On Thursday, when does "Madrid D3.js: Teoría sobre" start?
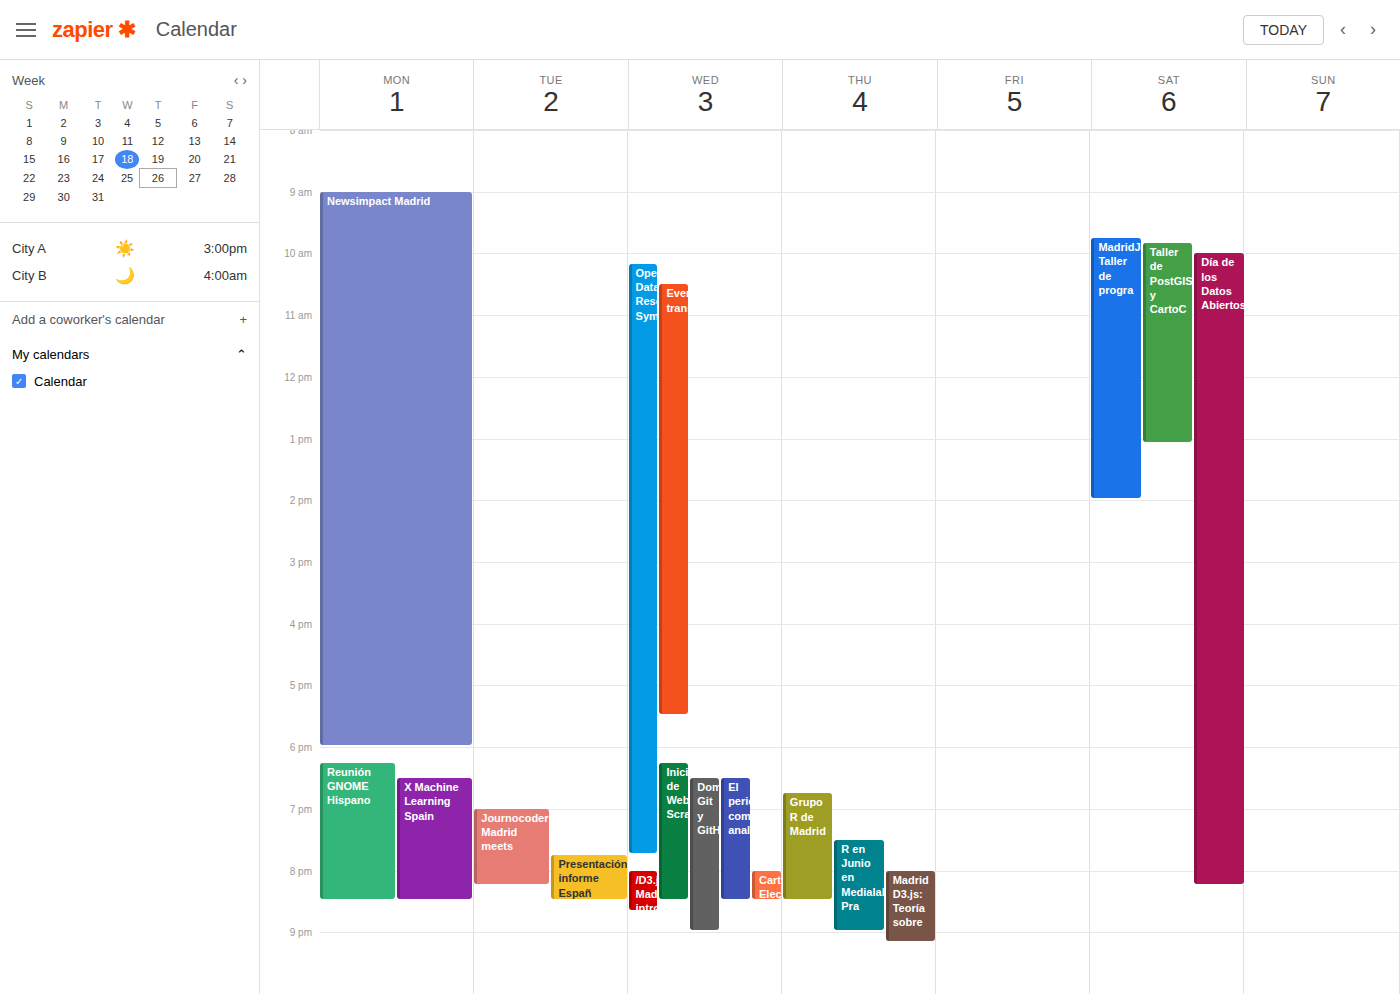
8:00 PM